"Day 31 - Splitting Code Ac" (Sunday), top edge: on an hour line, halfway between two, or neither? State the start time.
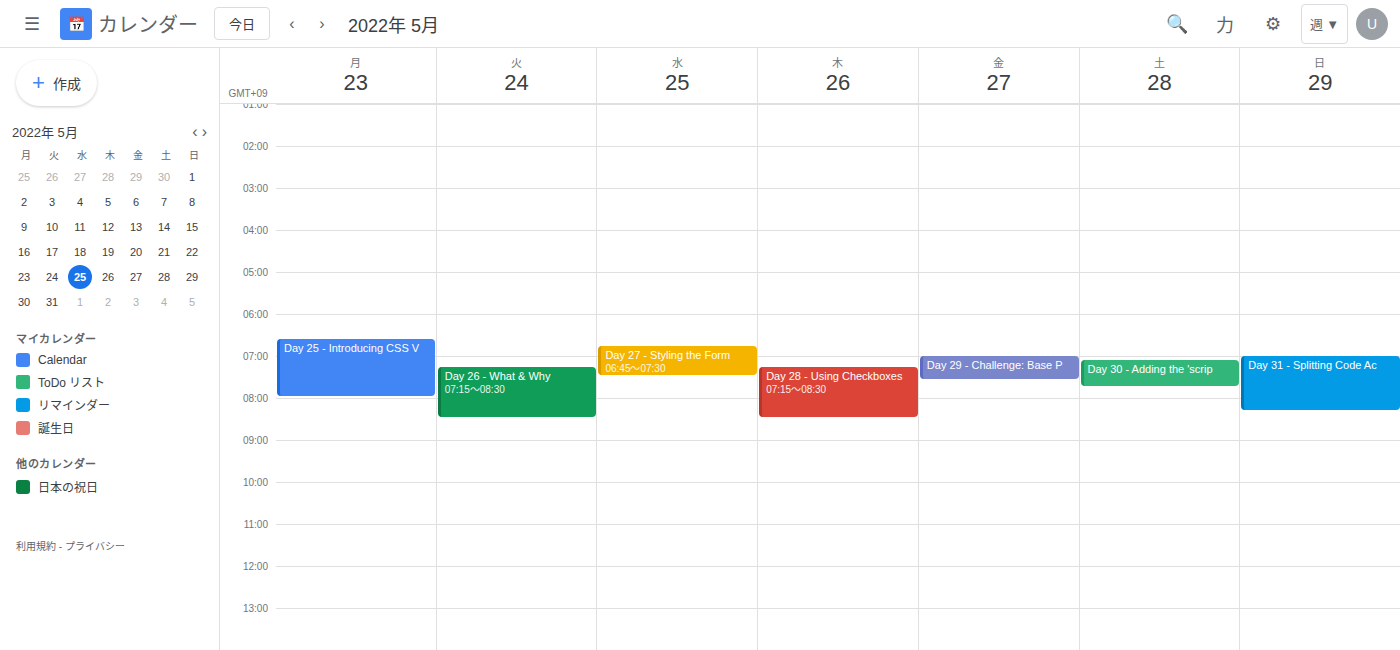
07:00 -- exactly on the 07:00 line.